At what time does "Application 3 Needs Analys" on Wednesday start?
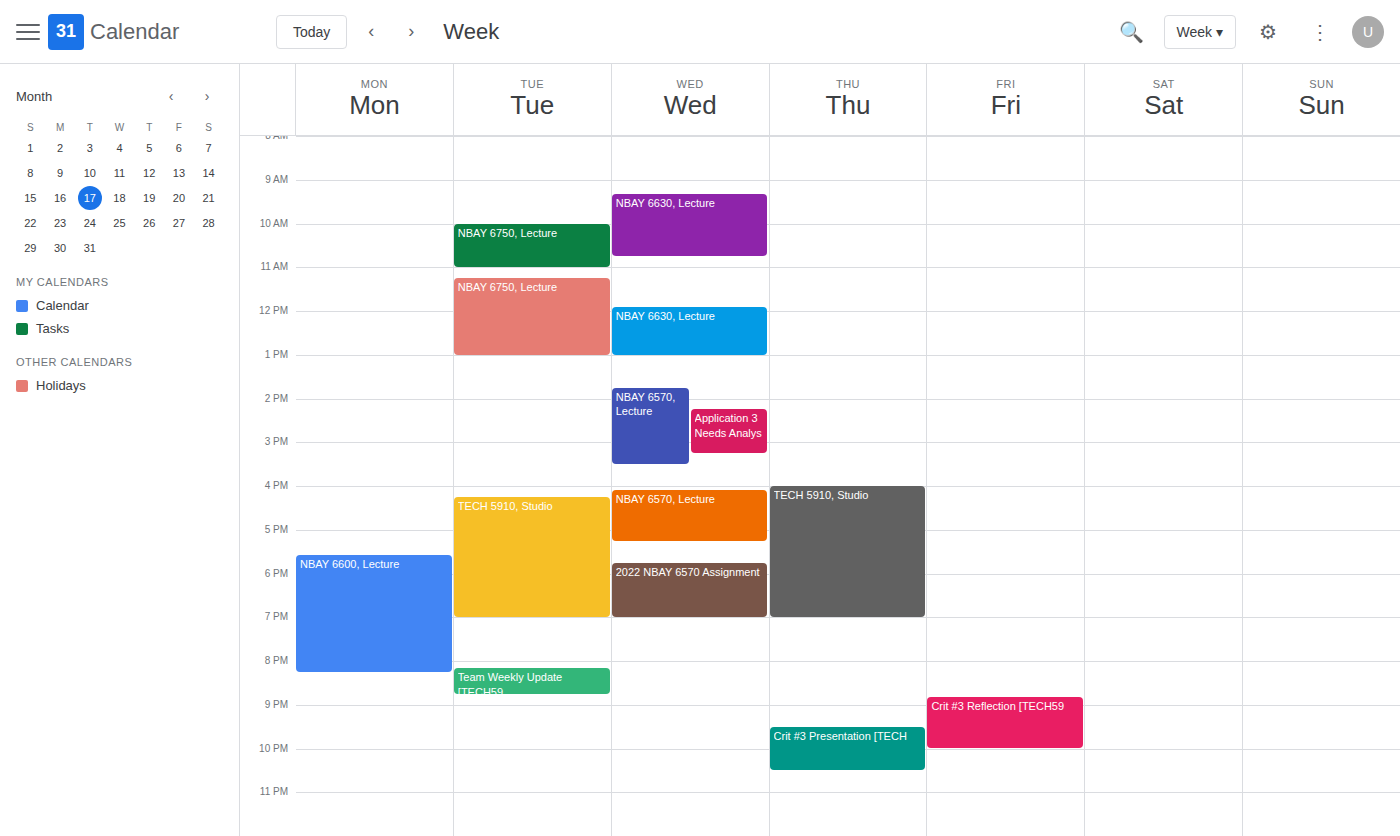
2:15 PM